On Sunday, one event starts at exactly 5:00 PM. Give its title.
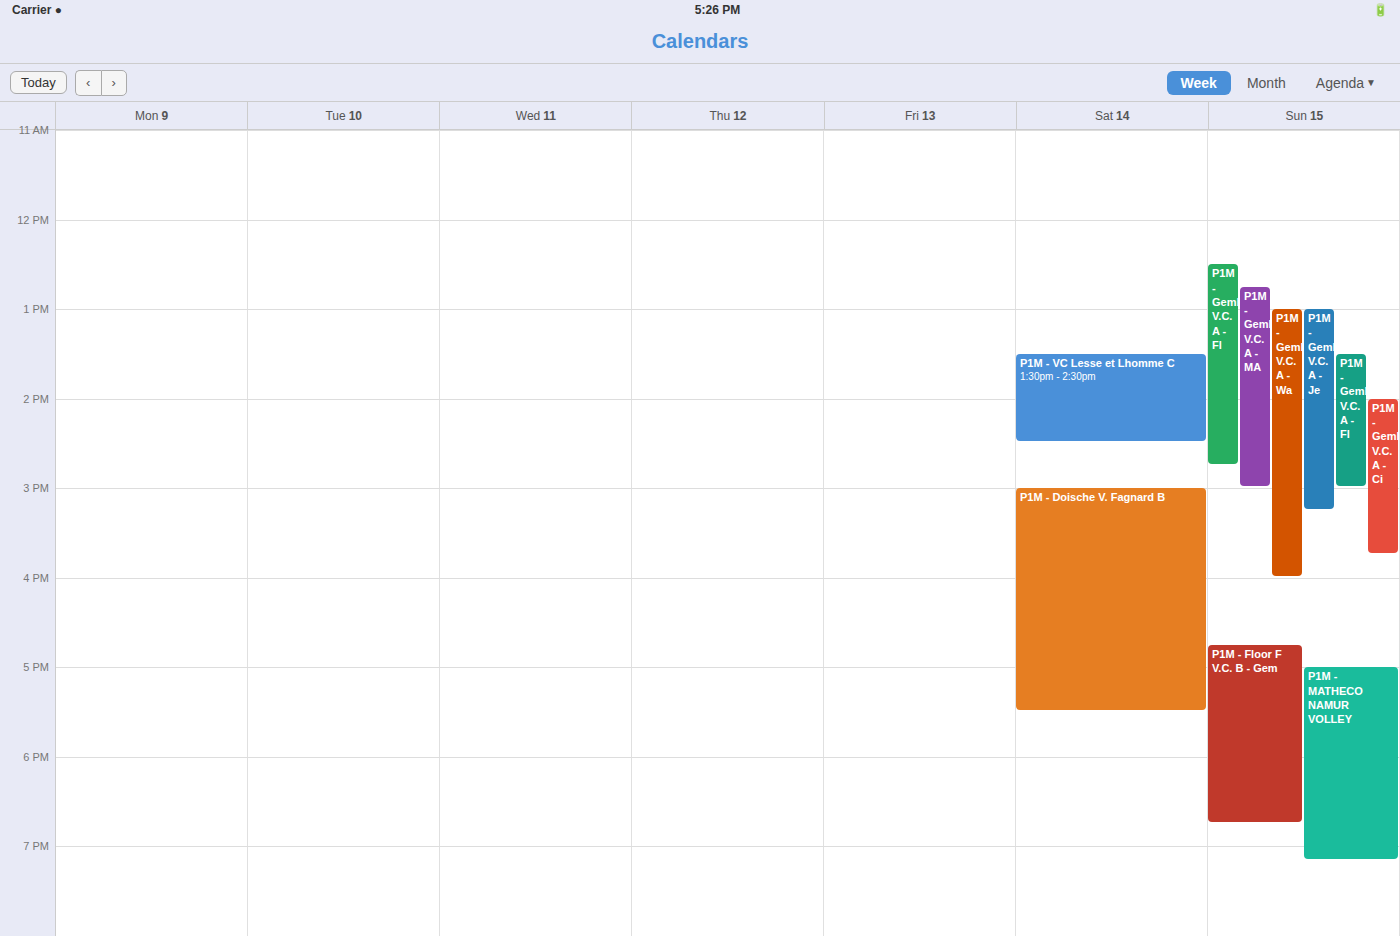
"P1M - MATHECO NAMUR VOLLEY"